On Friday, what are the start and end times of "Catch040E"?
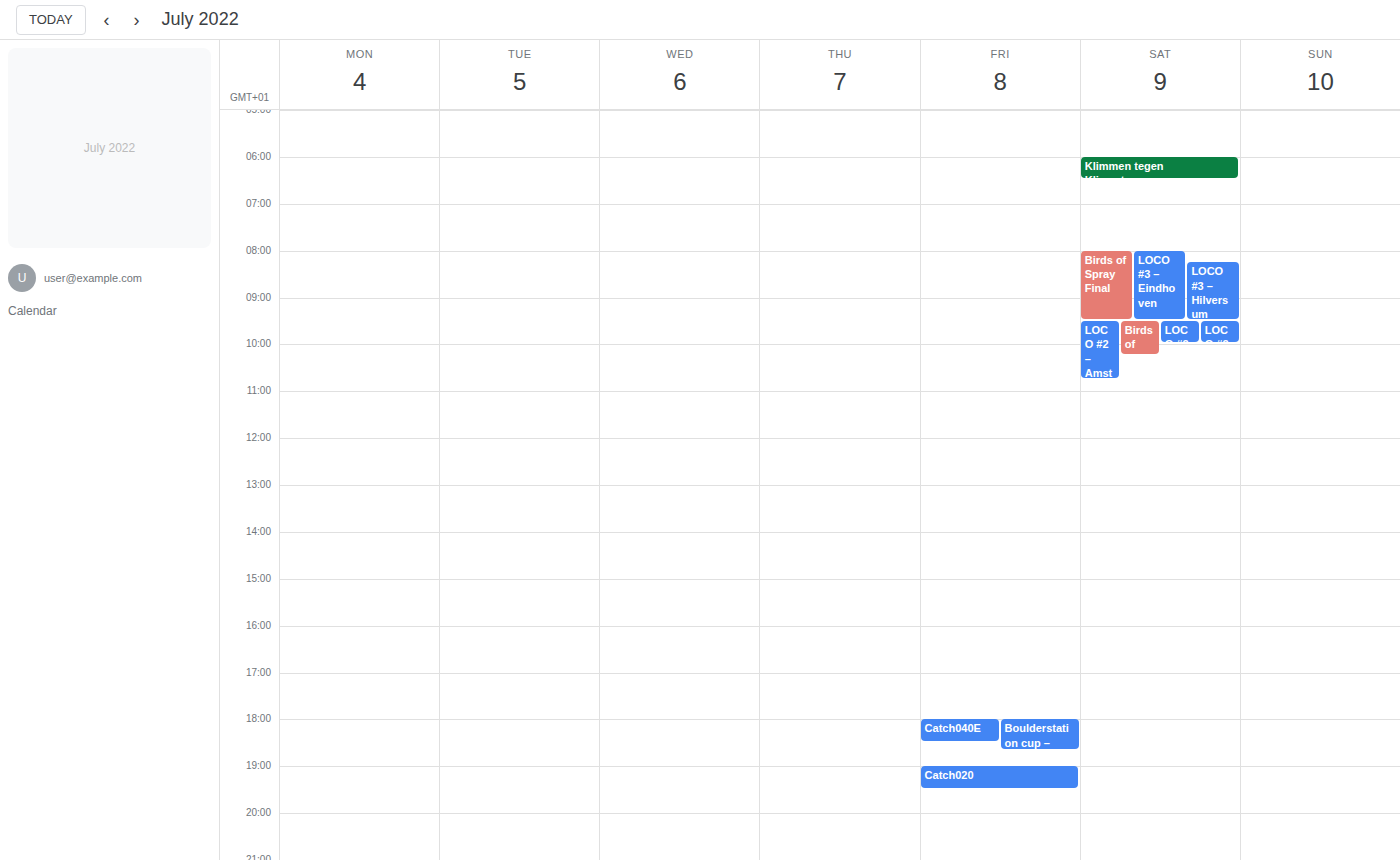
6:00 PM to 6:30 PM